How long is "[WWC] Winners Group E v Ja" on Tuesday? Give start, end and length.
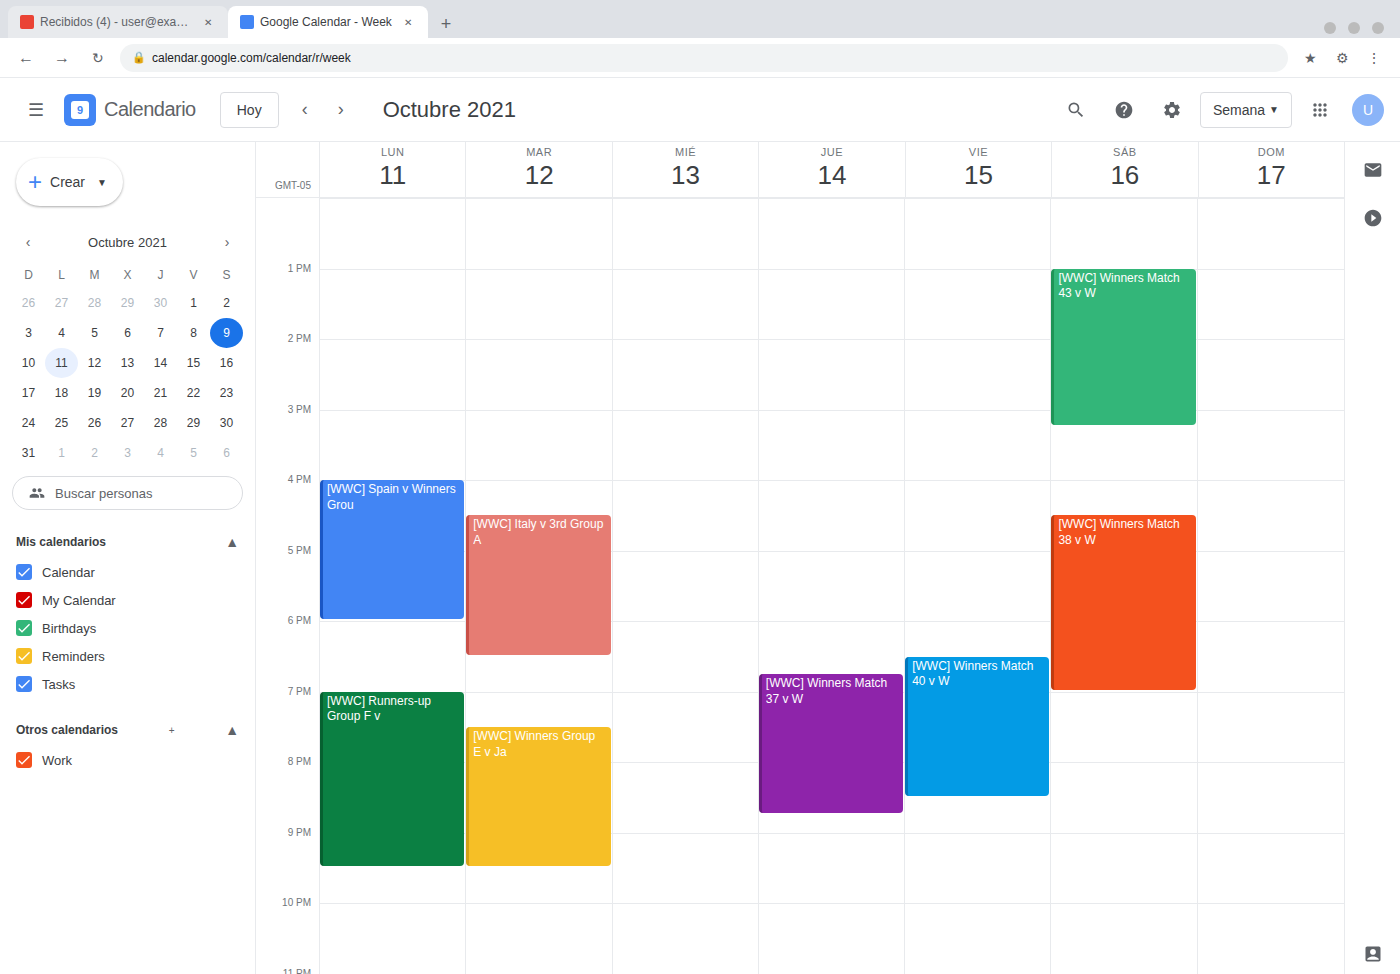
7:30 PM to 9:30 PM, 2 hours